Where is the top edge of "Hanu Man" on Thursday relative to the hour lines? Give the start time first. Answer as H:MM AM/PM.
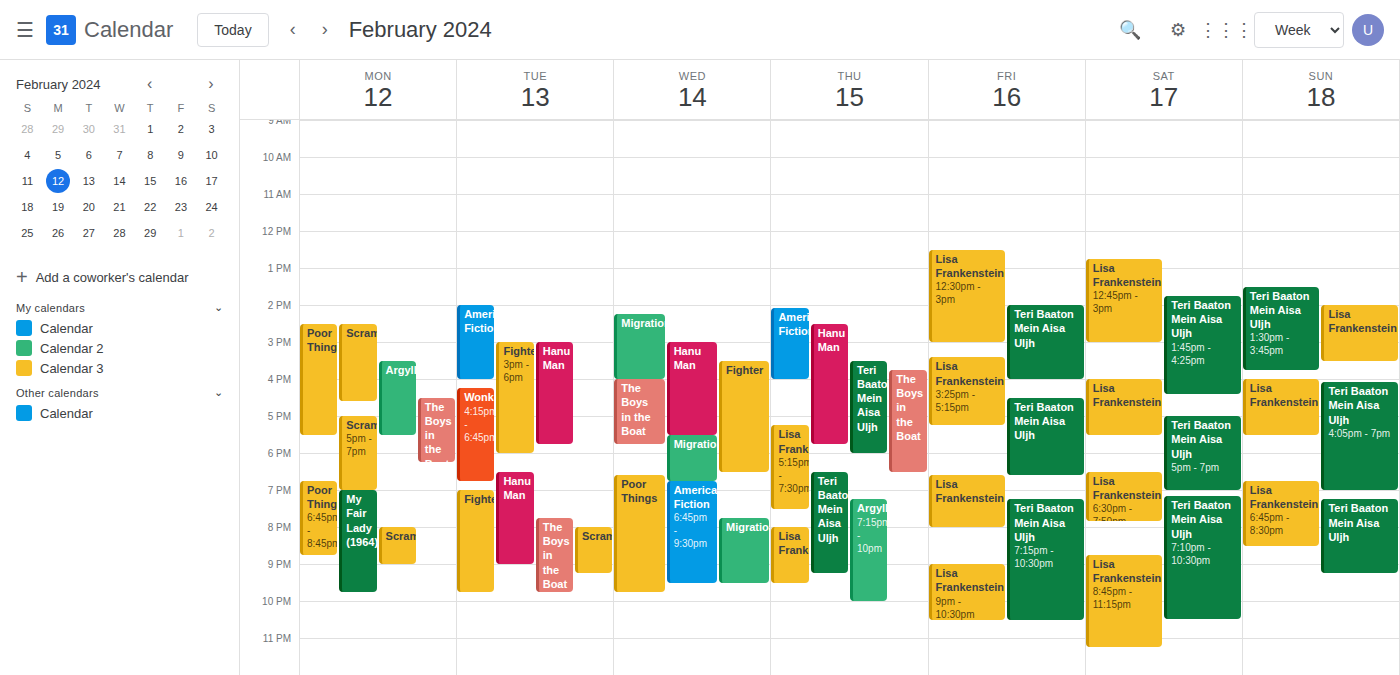
2:30 PM -- halfway between the 2 PM and 3 PM lines.